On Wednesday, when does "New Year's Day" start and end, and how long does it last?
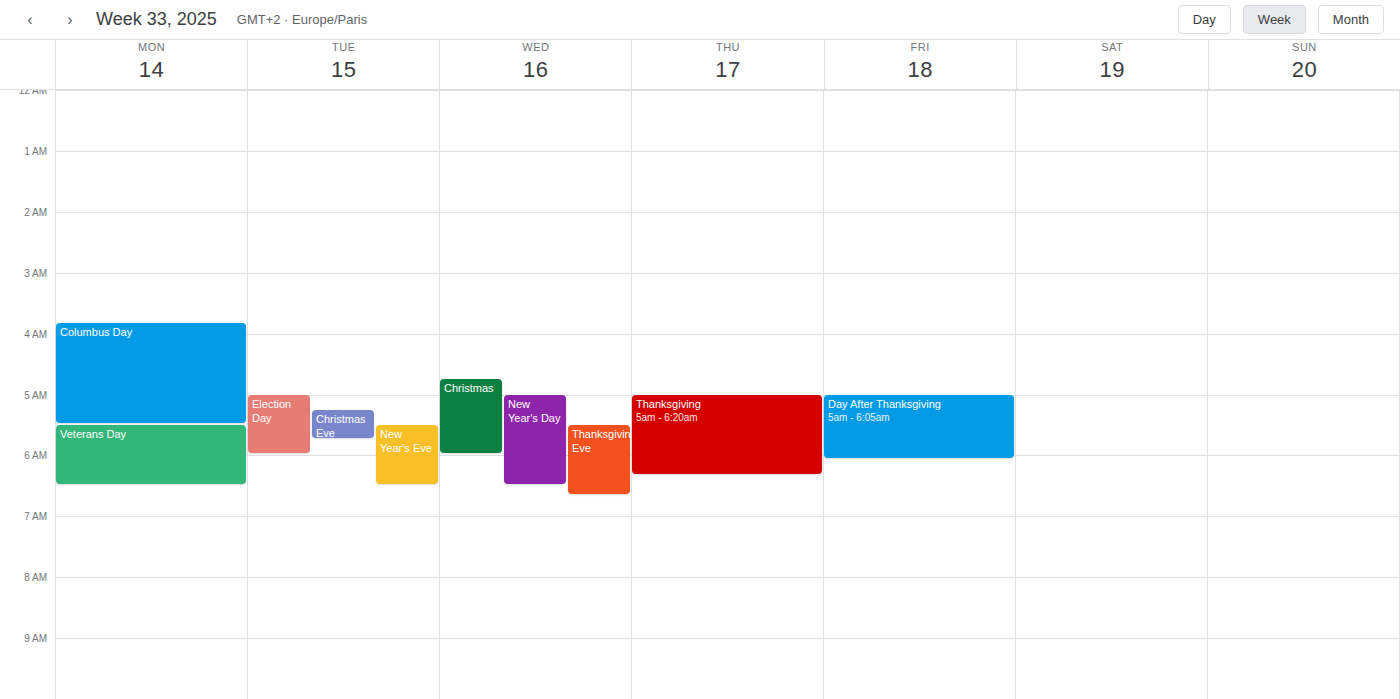
5:00 AM to 6:30 AM, 1 hour 30 minutes